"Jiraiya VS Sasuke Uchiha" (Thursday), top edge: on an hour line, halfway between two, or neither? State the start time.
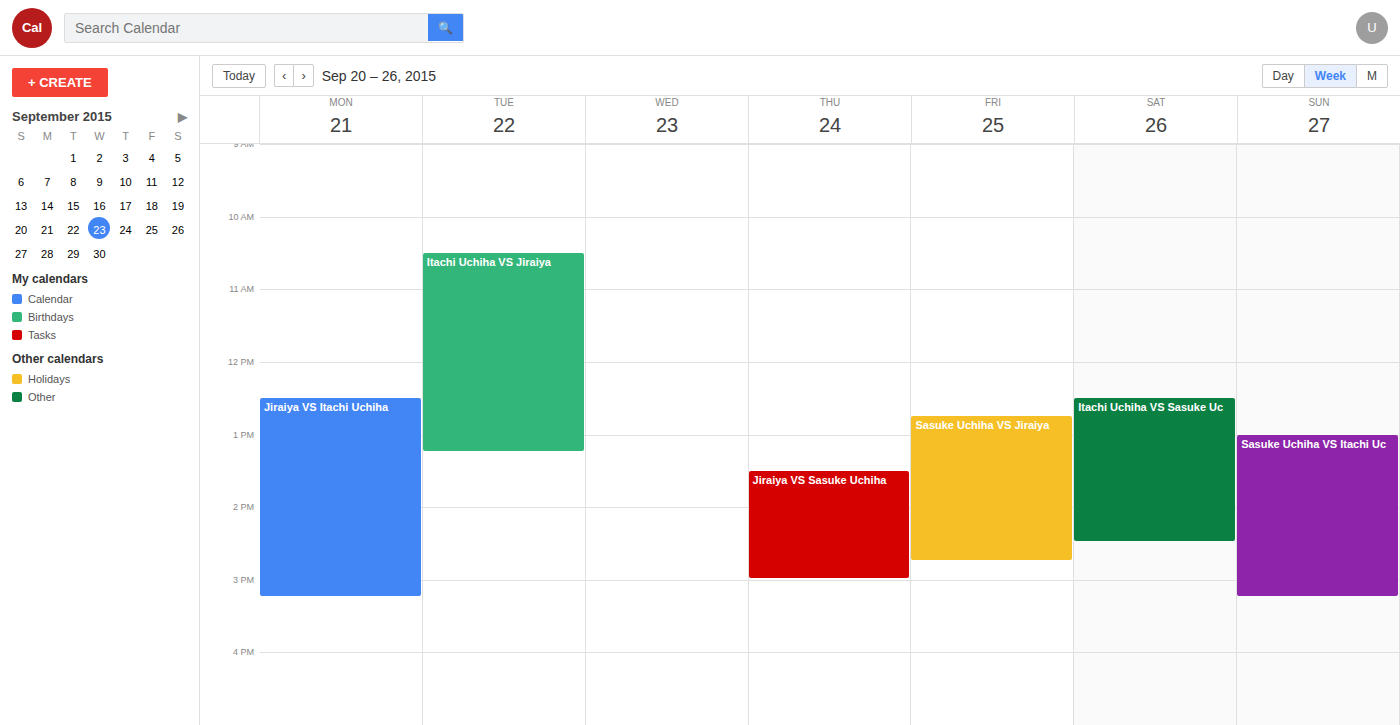
1:30 PM -- halfway between the 1 PM and 2 PM lines.